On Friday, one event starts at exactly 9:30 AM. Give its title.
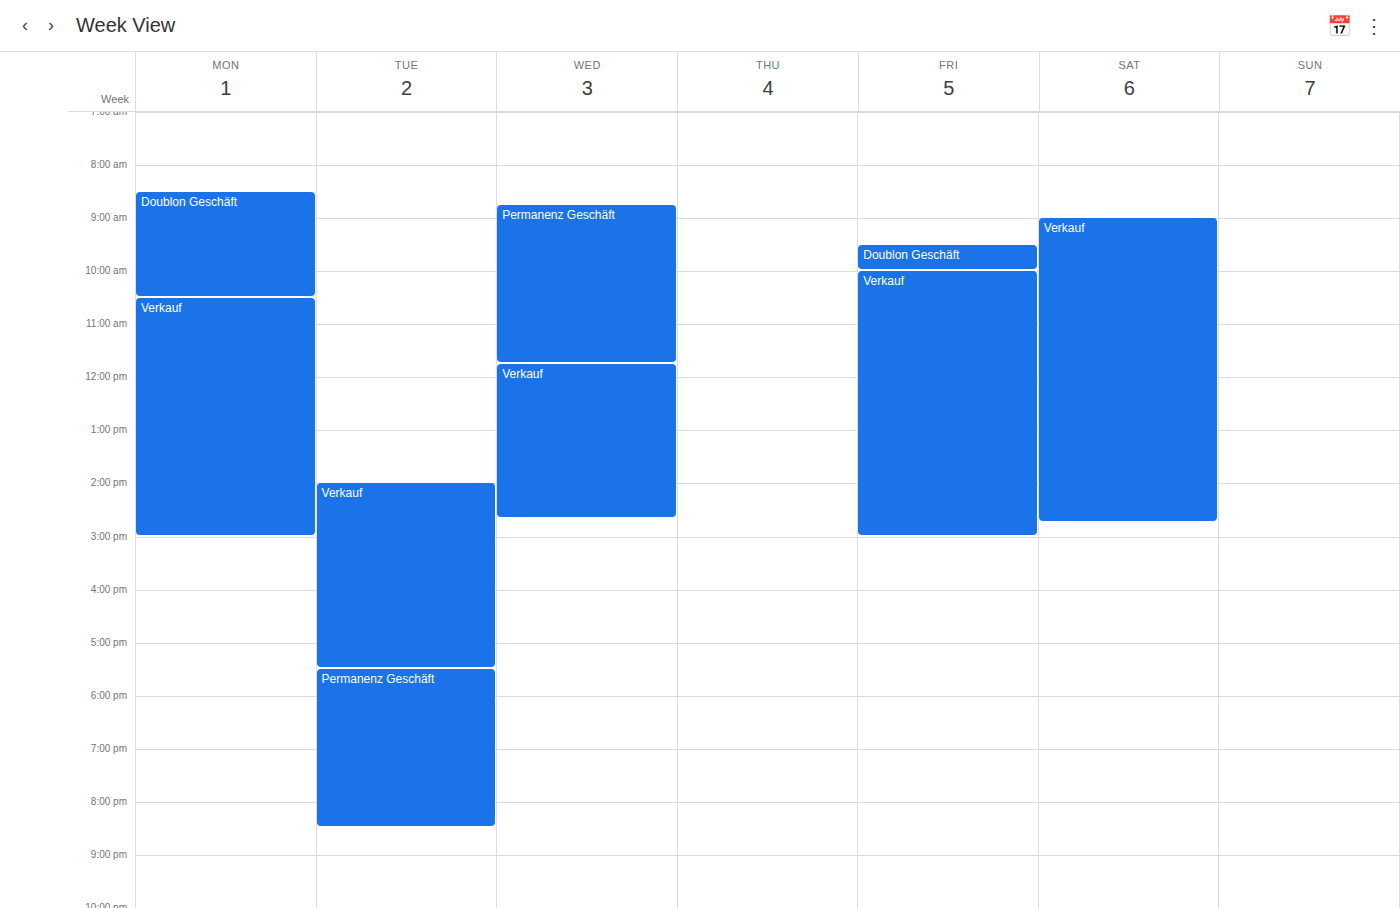
"Doublon Geschäft"